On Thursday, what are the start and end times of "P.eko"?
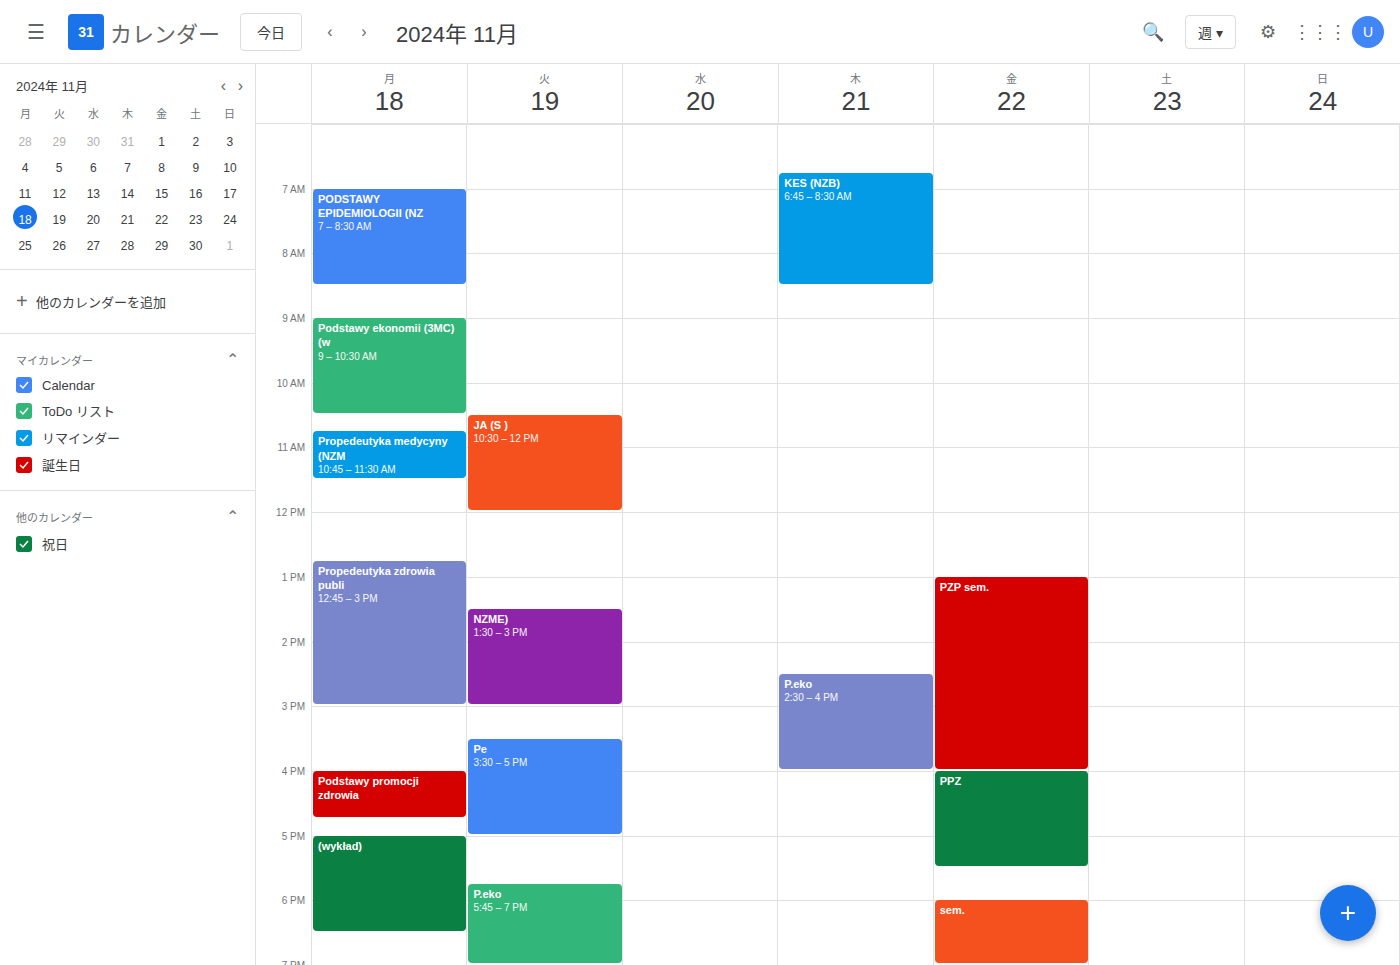
2:30 PM to 4:00 PM